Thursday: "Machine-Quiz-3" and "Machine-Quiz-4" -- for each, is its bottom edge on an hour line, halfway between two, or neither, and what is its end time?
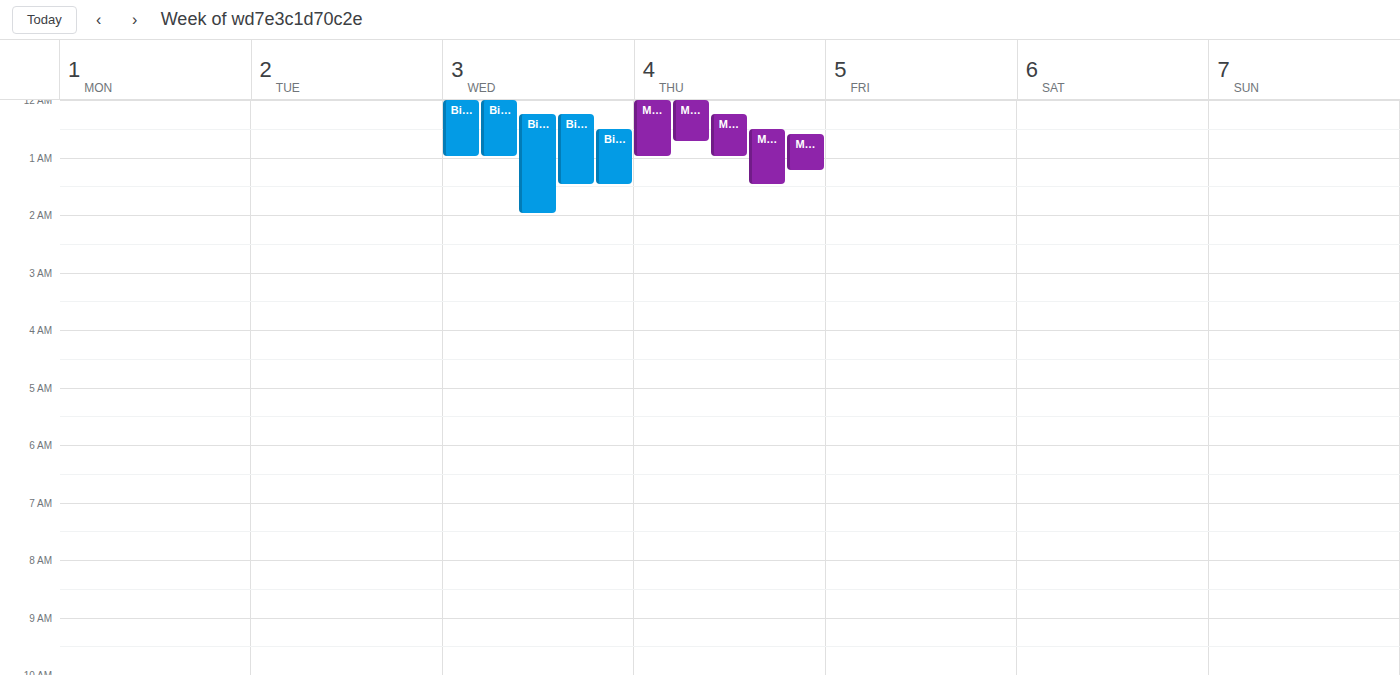
"Machine-Quiz-3": 1:30 AM, halfway between the 1 AM and 2 AM lines. "Machine-Quiz-4": 1:00 AM, exactly on the 1 AM line.